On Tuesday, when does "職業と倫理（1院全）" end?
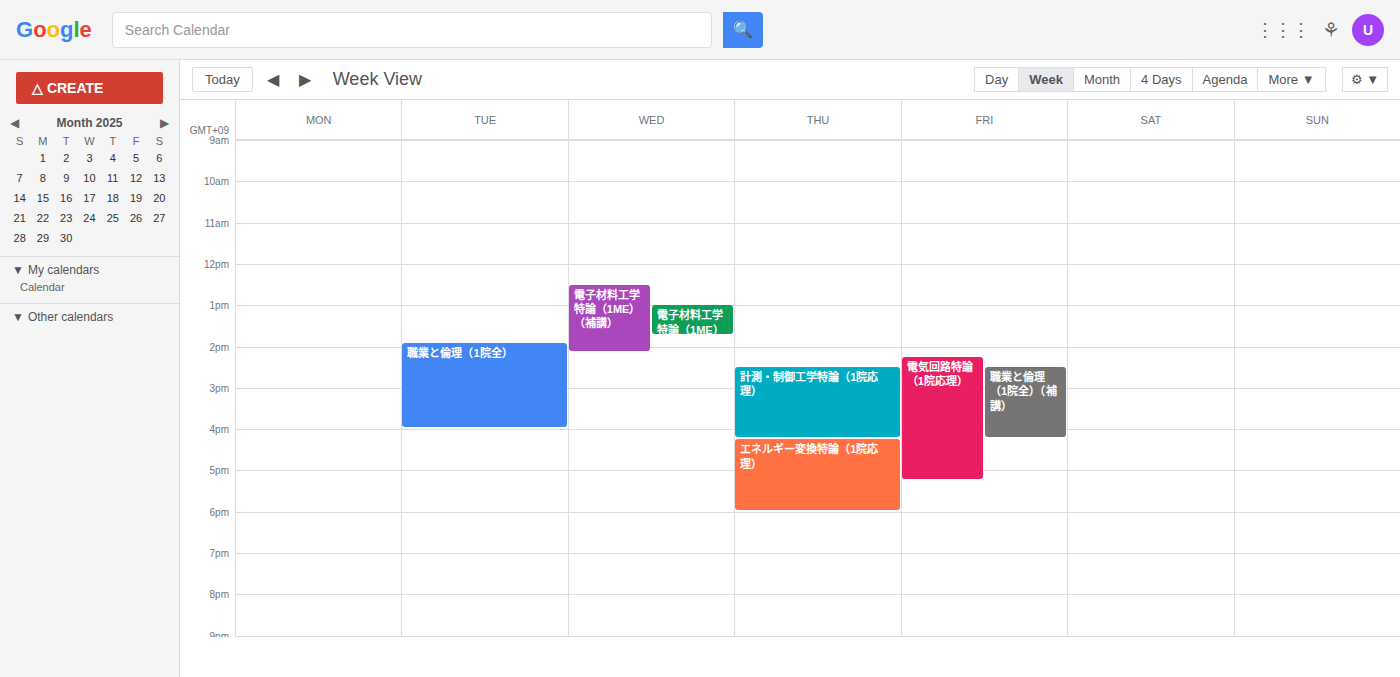
4:00 PM